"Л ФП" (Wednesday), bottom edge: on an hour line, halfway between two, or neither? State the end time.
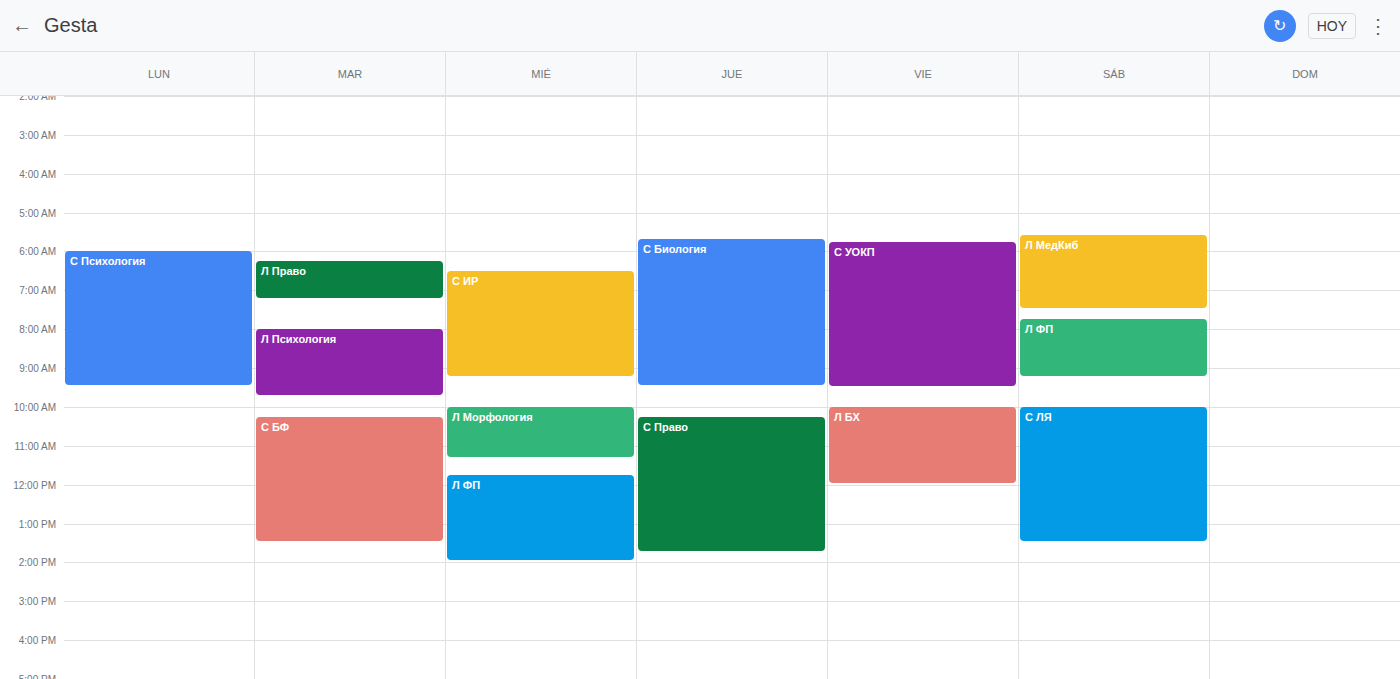
2:00 PM -- exactly on the 2 PM line.